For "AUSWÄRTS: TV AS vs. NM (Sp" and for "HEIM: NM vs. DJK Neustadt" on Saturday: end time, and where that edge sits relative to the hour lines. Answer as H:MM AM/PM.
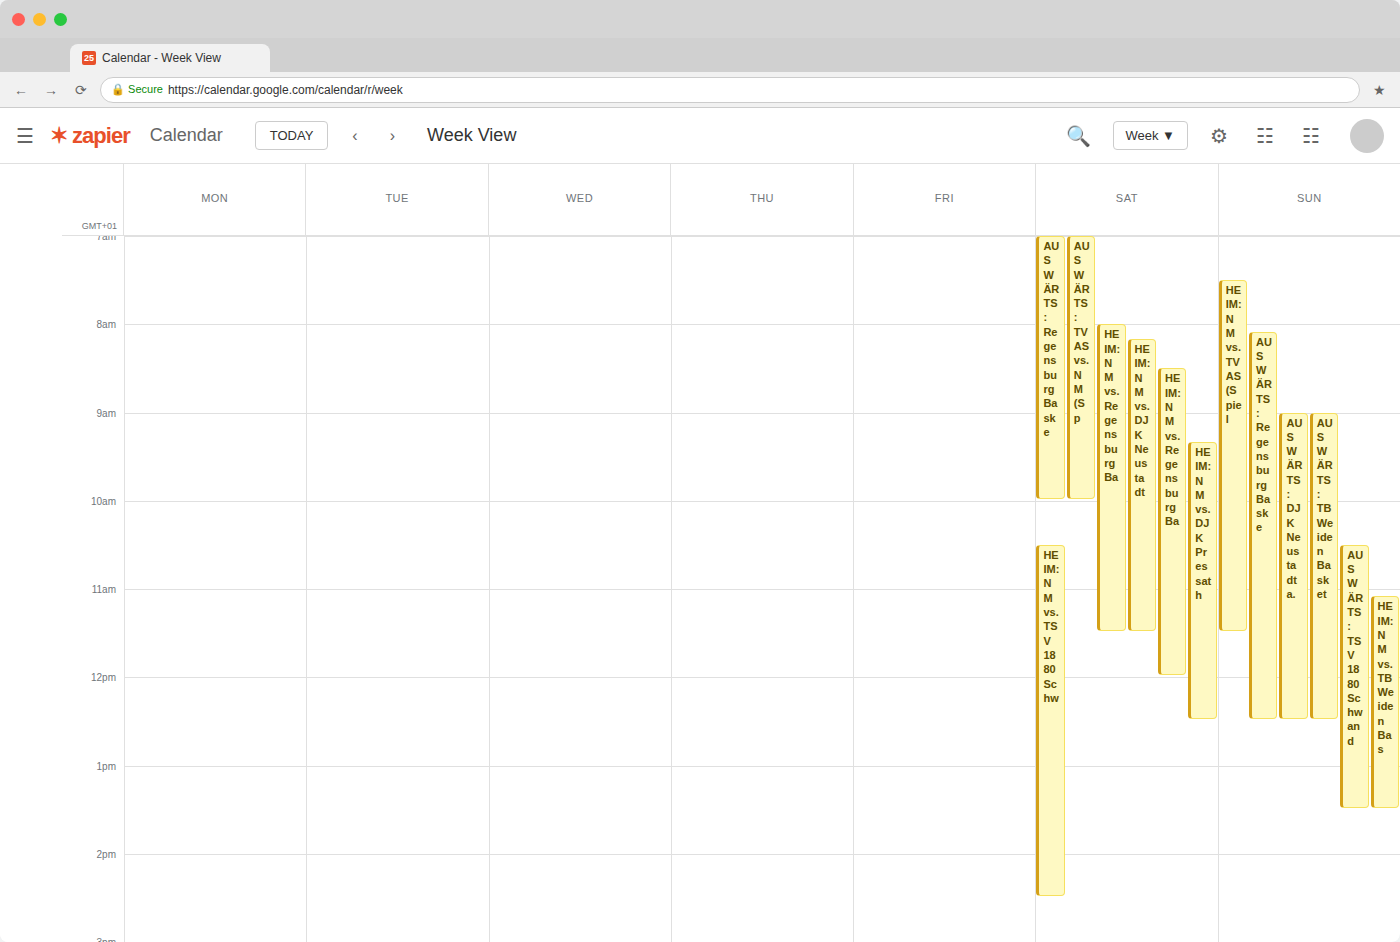
"AUSWÄRTS: TV AS vs. NM (Sp": 10:00 AM, exactly on the 10 AM line. "HEIM: NM vs. DJK Neustadt": 11:30 AM, halfway between the 11 AM and 12 PM lines.